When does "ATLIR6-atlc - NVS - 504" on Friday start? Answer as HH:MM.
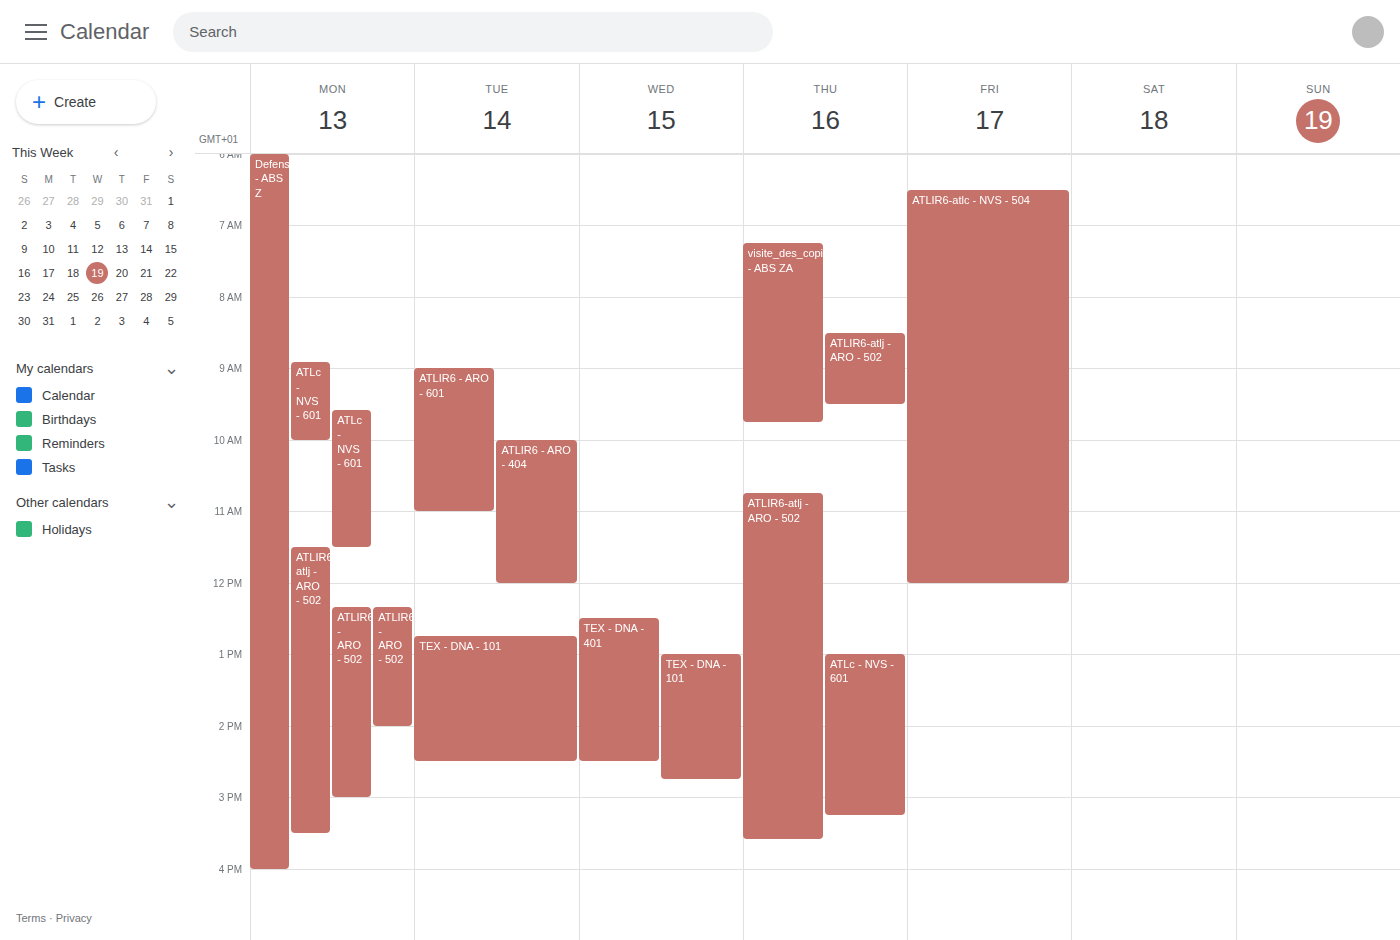
06:30